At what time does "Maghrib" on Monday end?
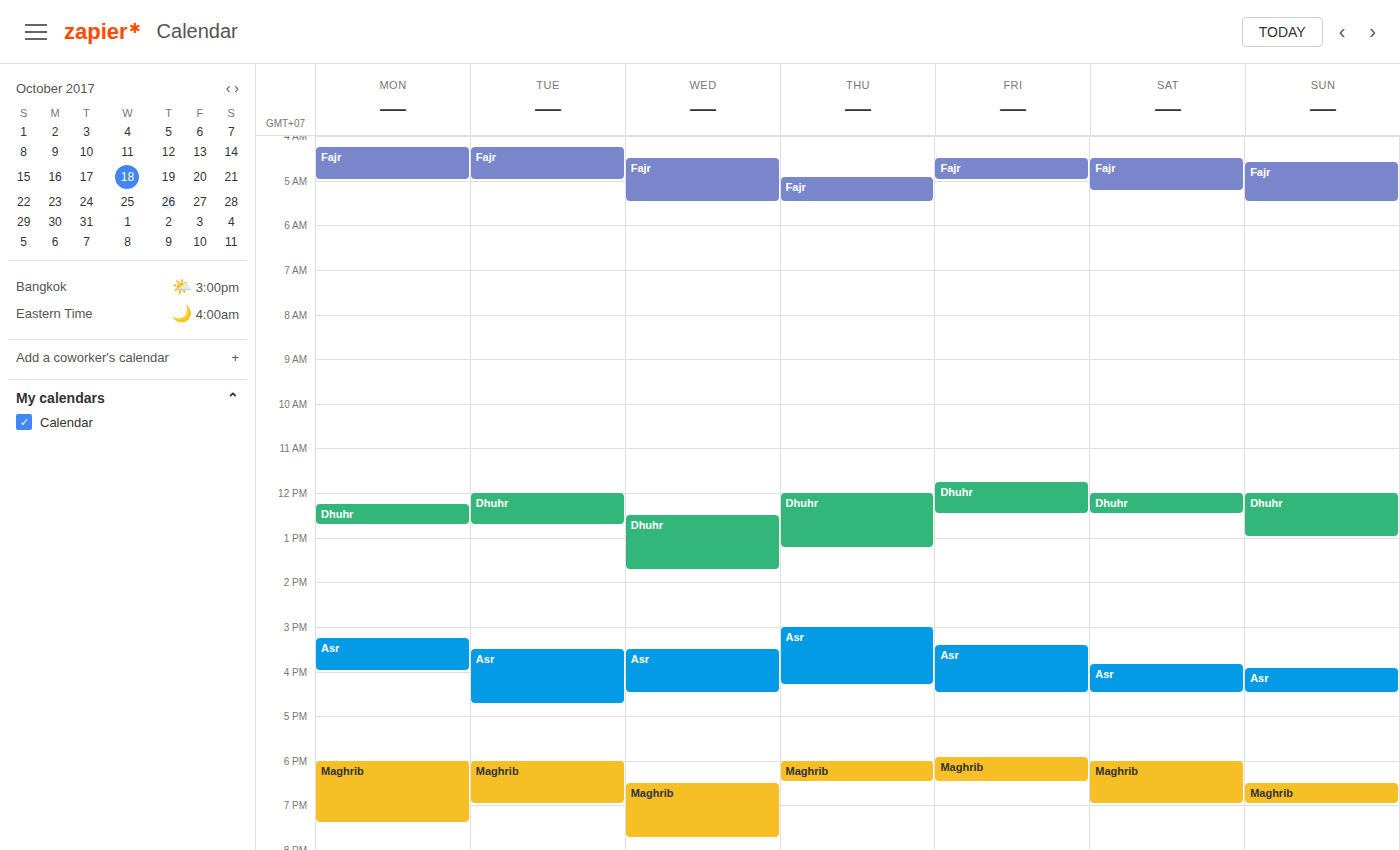
7:25 PM